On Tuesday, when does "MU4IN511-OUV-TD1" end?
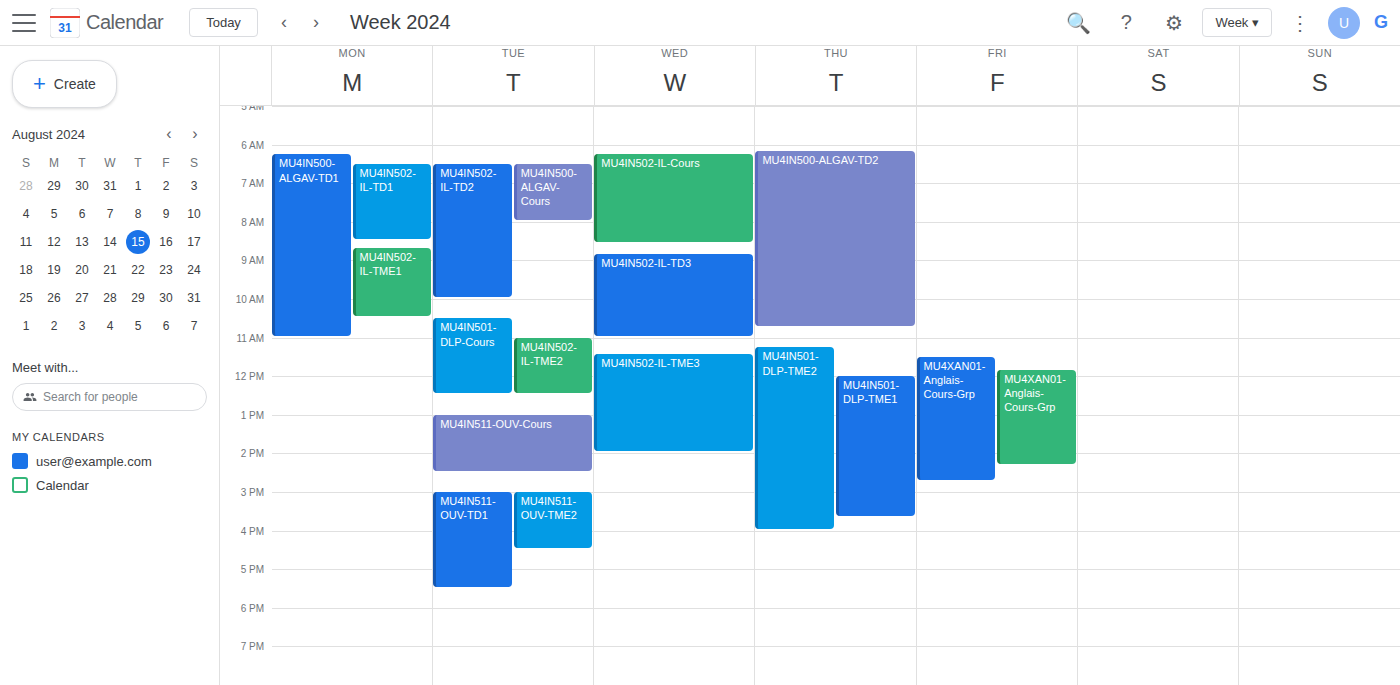
5:30 PM